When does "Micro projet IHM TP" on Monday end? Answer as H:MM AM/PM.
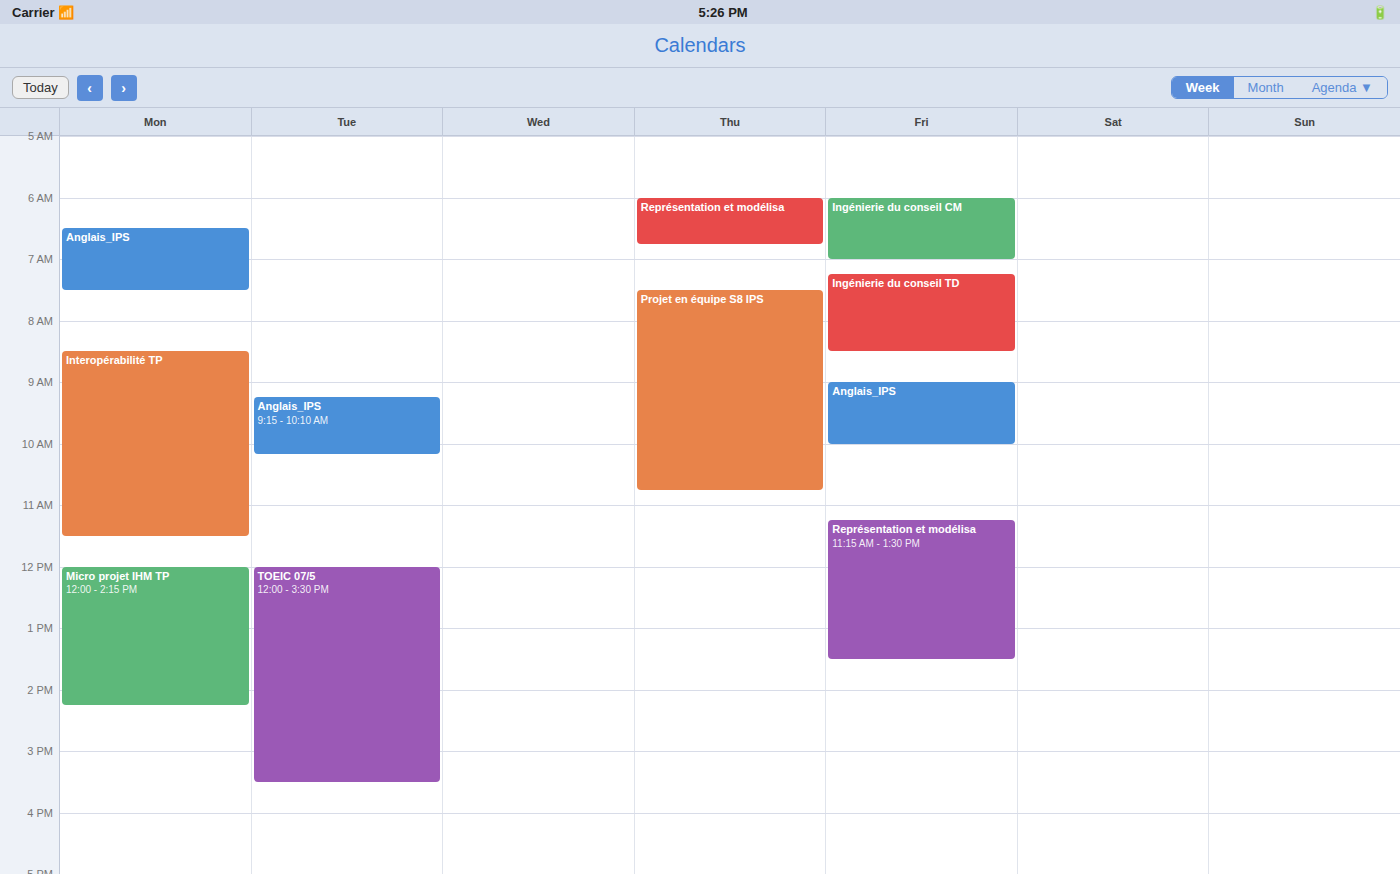
2:15 PM